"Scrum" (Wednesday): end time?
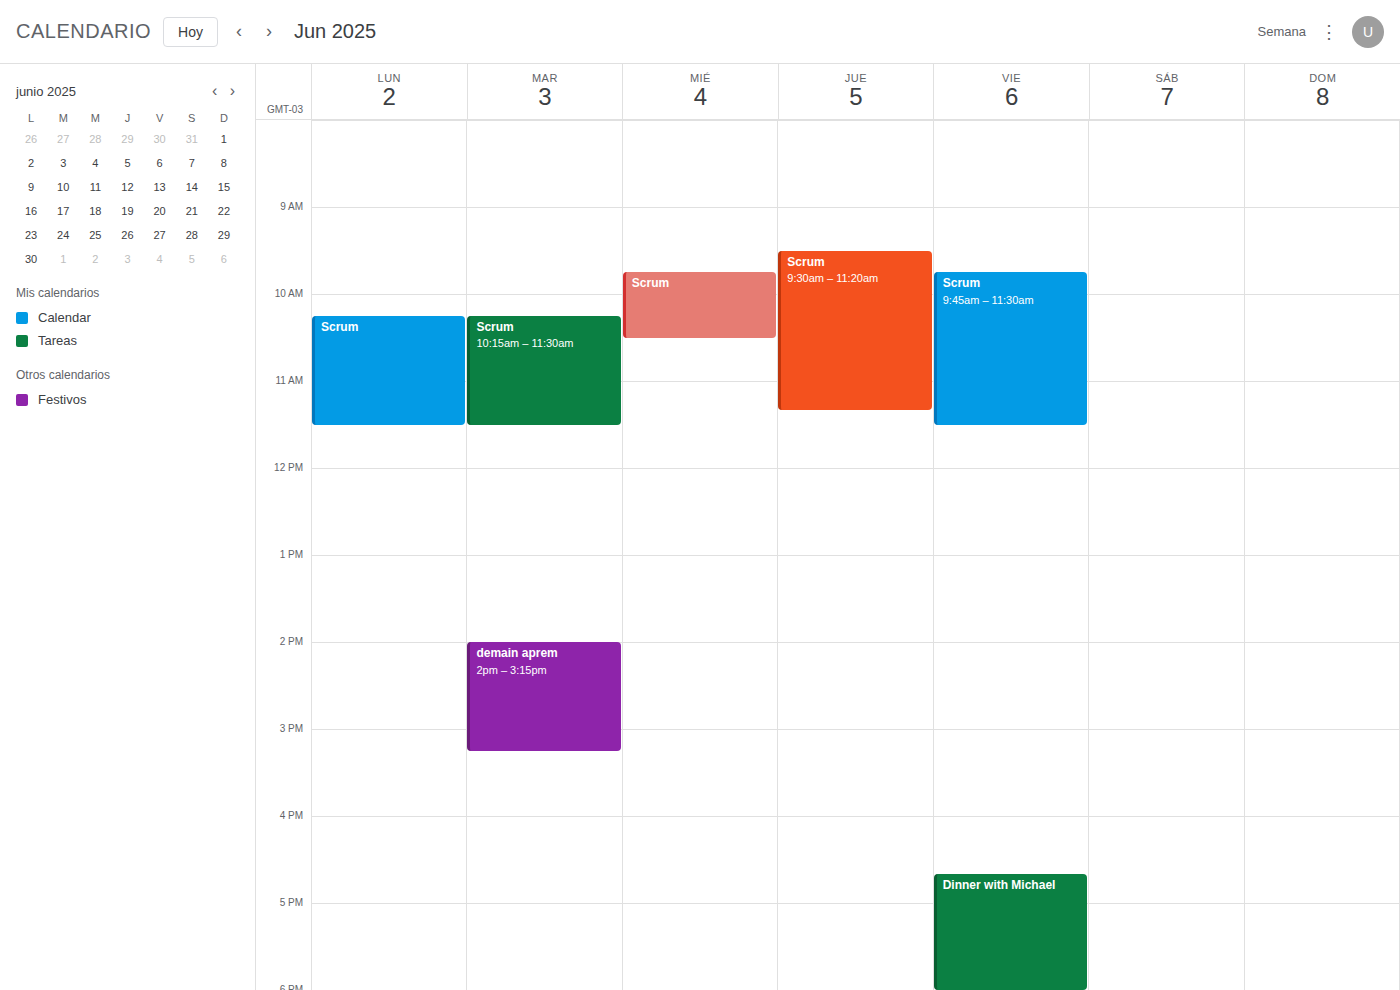
10:30 AM